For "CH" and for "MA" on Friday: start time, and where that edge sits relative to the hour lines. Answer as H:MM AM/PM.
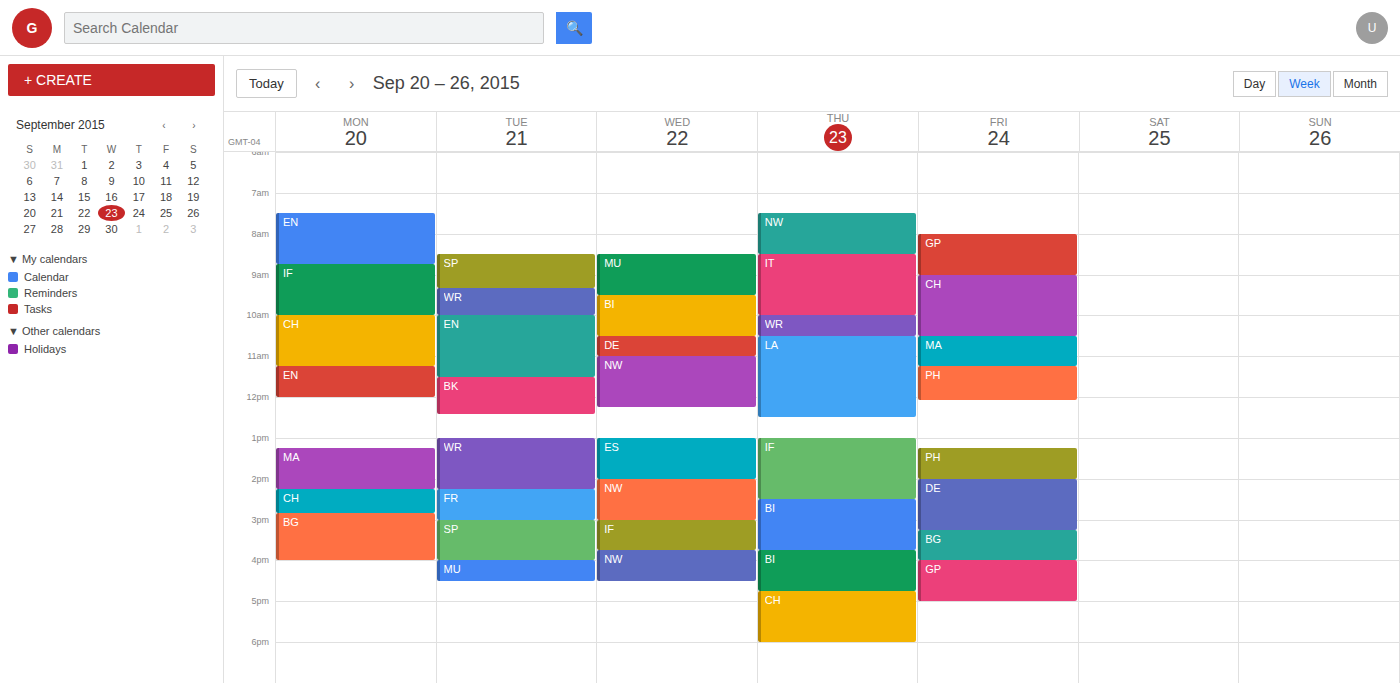
"CH": 9:00 AM, exactly on the 9 AM line. "MA": 10:30 AM, halfway between the 10 AM and 11 AM lines.